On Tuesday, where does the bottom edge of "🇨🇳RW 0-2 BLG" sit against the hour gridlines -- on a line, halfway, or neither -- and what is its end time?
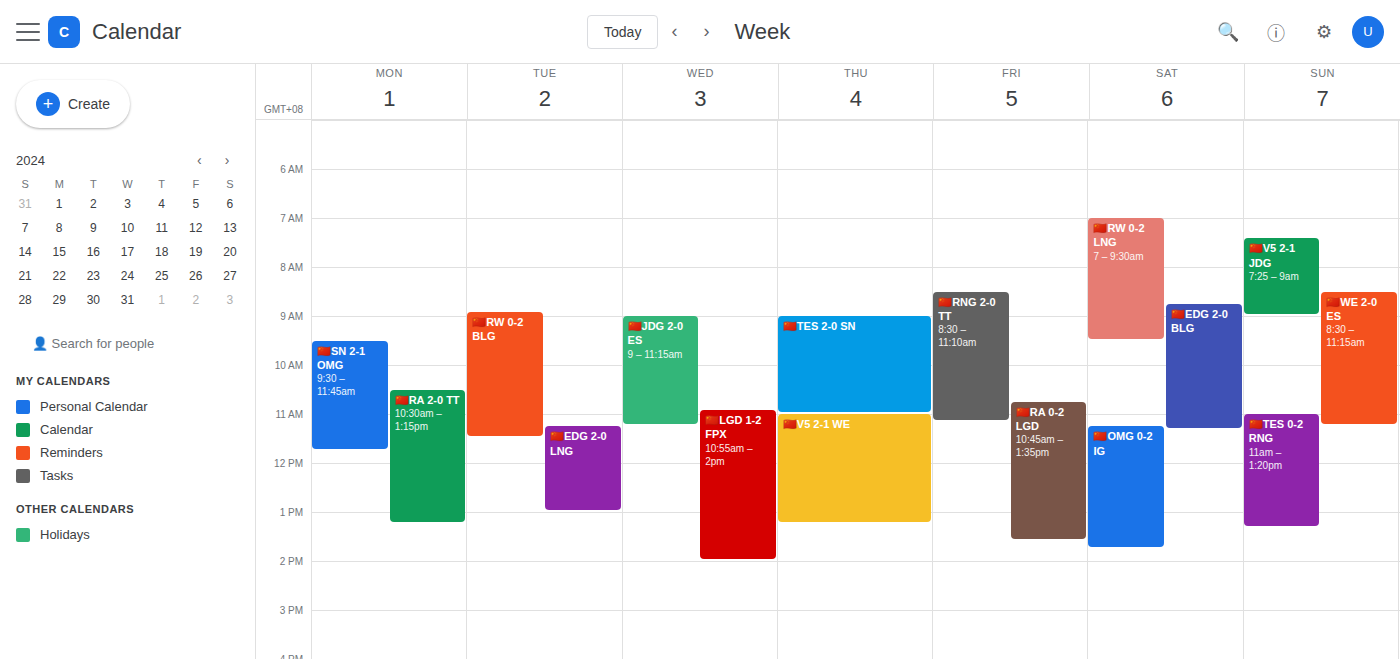
11:30 AM -- halfway between the 11 AM and 12 PM lines.